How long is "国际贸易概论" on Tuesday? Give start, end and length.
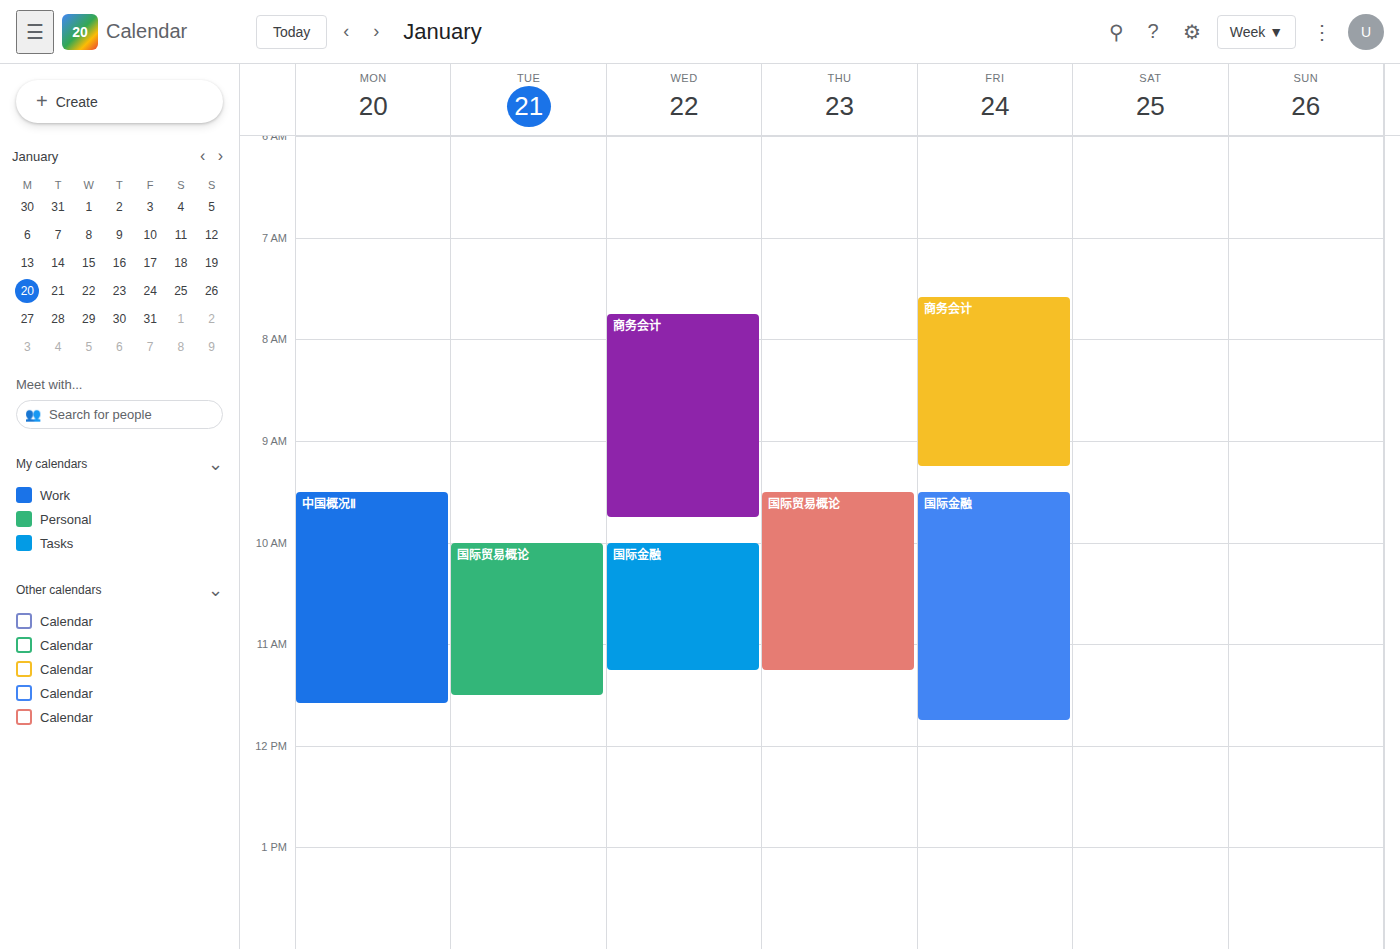
10:00 AM to 11:30 AM, 1 hour 30 minutes